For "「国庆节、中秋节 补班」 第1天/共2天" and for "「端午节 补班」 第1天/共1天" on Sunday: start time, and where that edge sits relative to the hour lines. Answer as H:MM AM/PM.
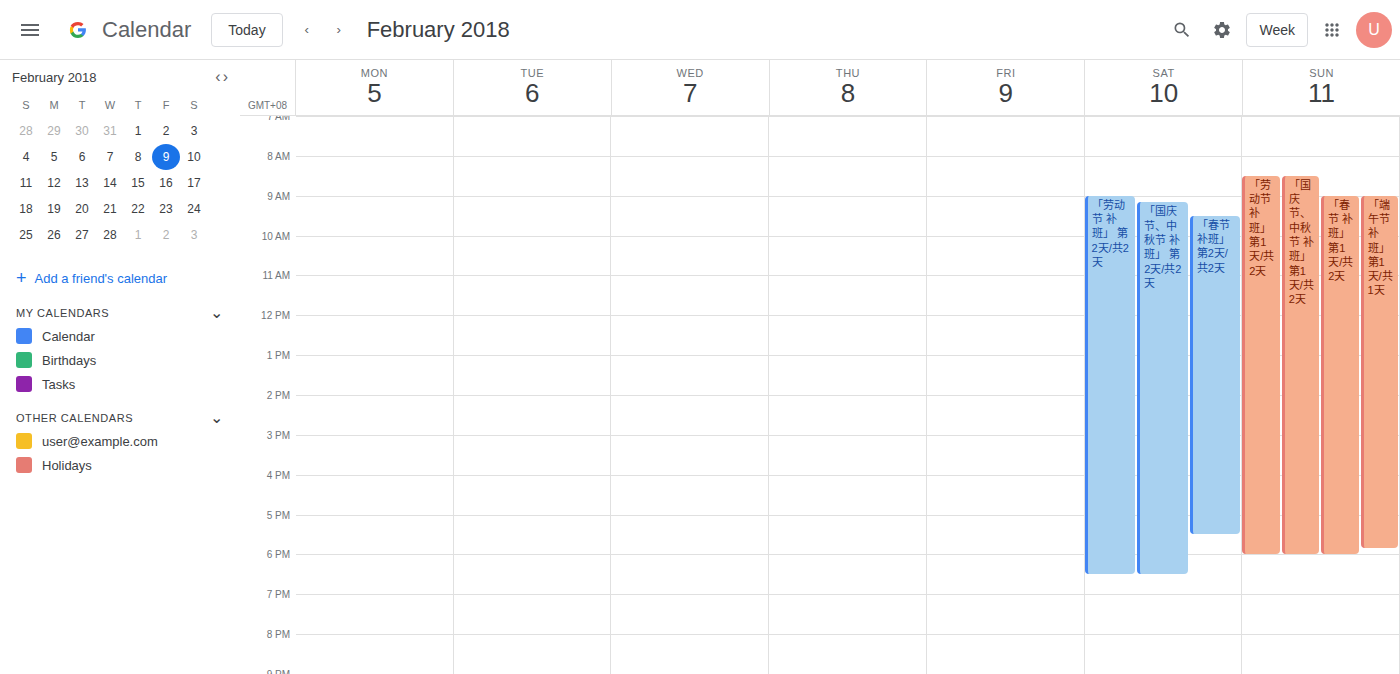
"「国庆节、中秋节 补班」 第1天/共2天": 8:30 AM, halfway between the 8 AM and 9 AM lines. "「端午节 补班」 第1天/共1天": 9:00 AM, exactly on the 9 AM line.